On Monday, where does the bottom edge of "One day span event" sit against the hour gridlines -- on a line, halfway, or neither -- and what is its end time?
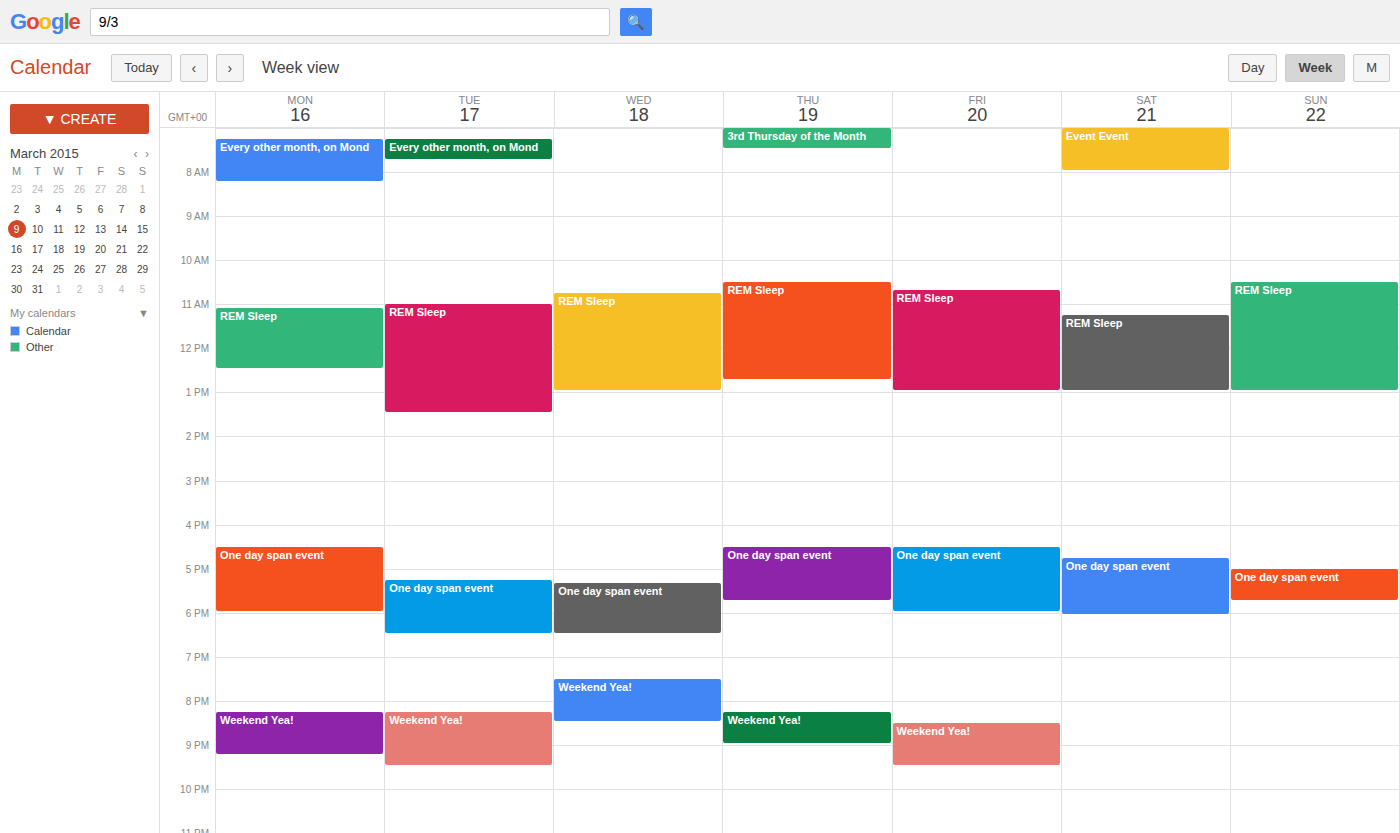
18:00 -- exactly on the 18:00 line.